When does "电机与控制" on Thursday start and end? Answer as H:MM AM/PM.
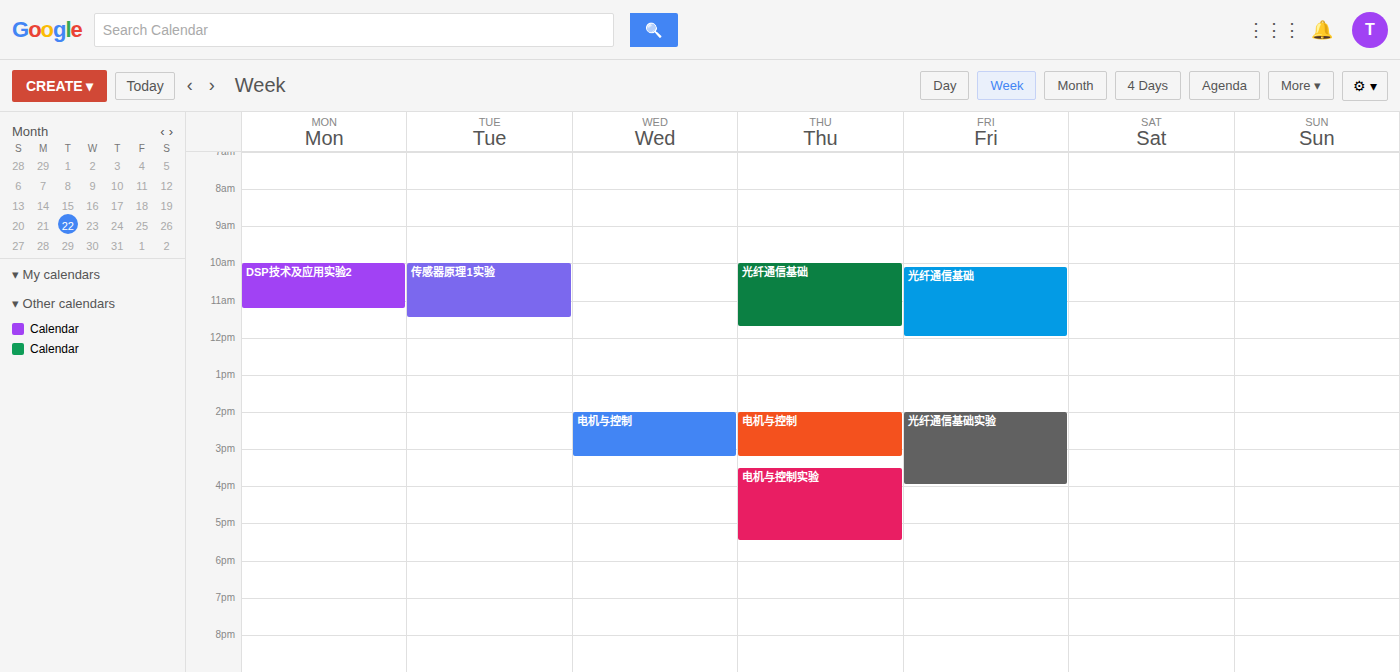
2:00 PM to 3:15 PM